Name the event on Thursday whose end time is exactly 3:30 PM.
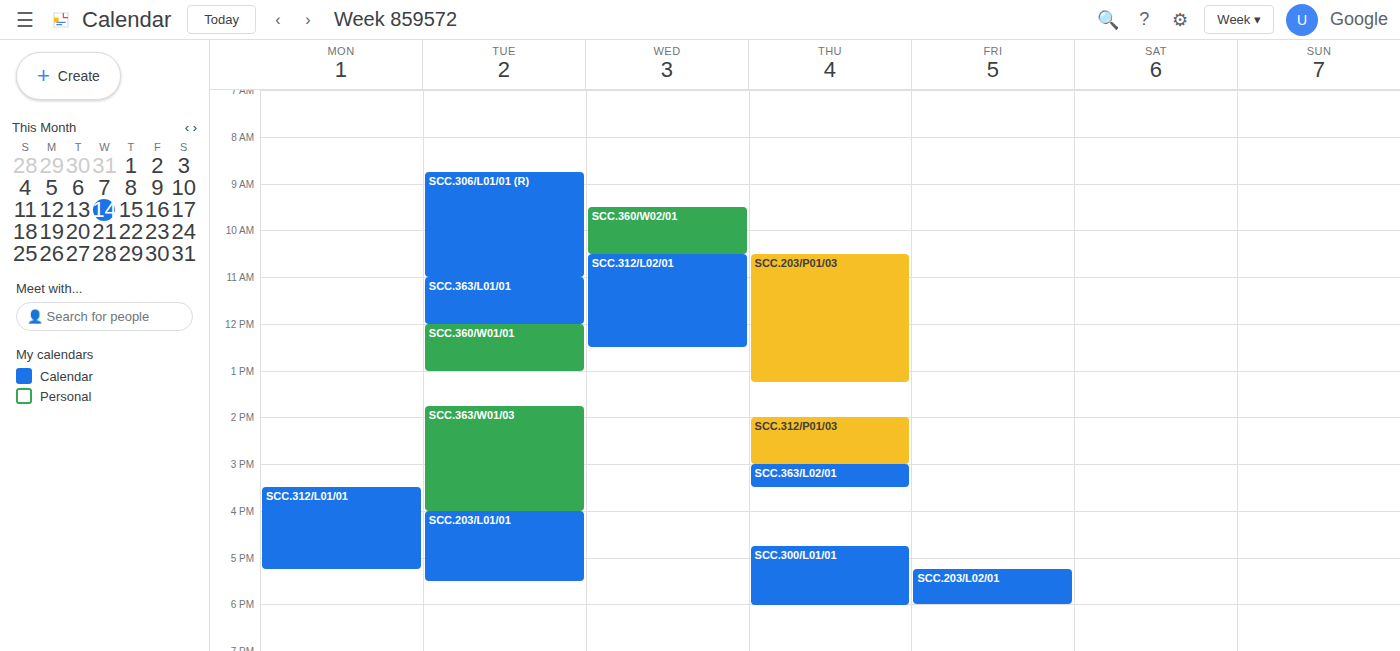
"SCC.363/L02/01"